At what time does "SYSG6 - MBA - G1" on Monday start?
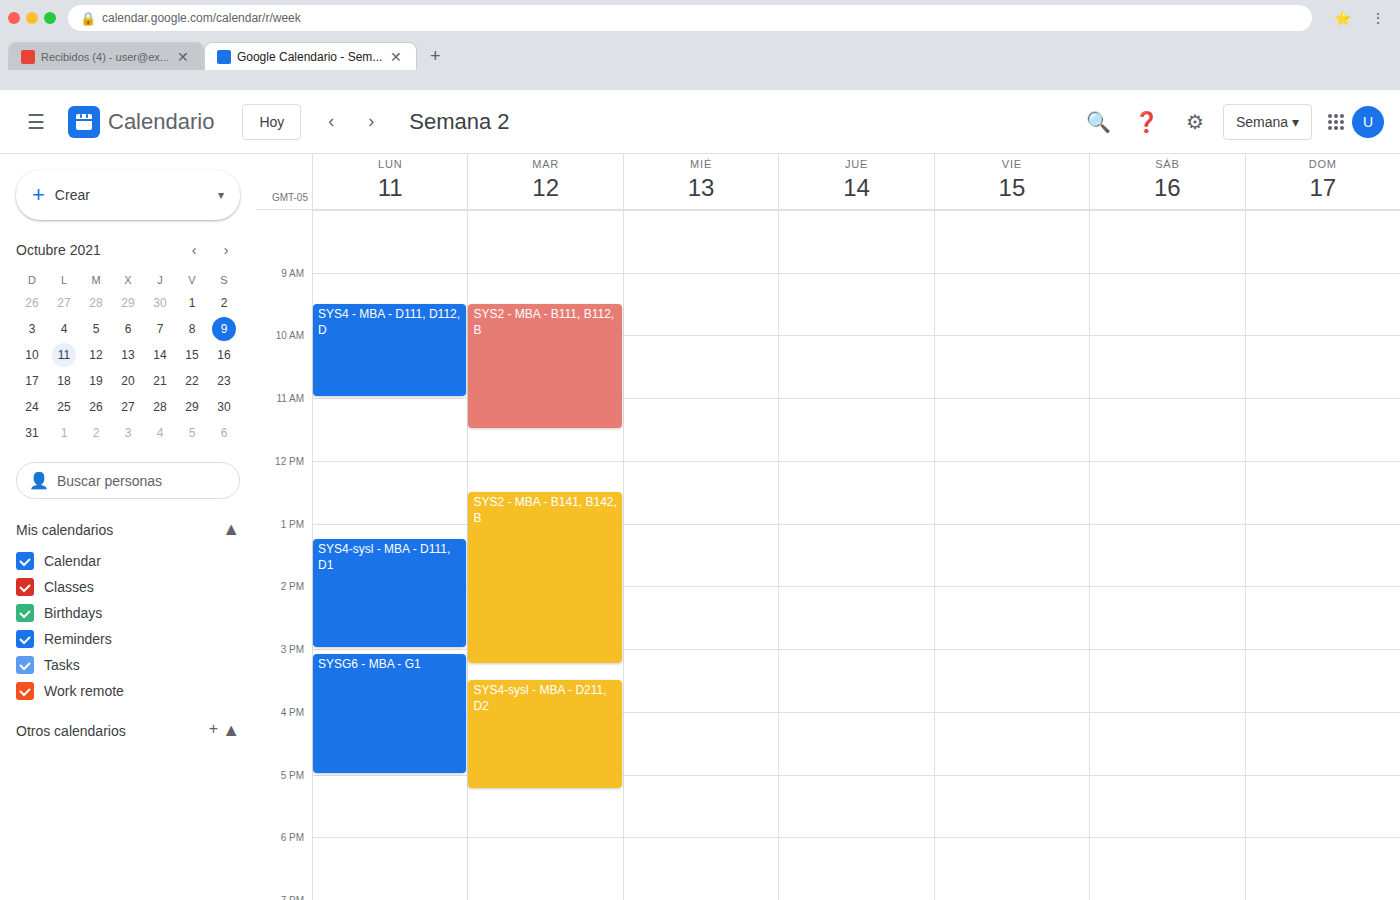
3:05 PM